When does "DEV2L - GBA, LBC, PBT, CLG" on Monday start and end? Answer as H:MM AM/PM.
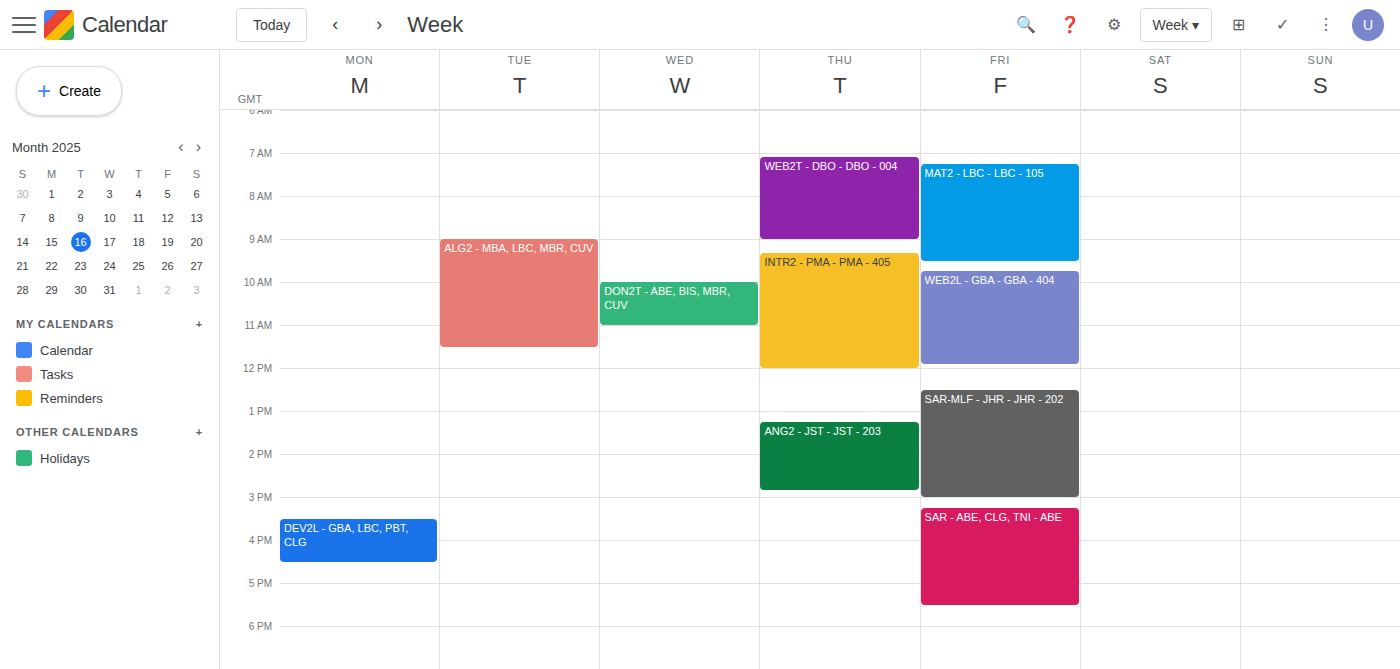
3:30 PM to 4:30 PM